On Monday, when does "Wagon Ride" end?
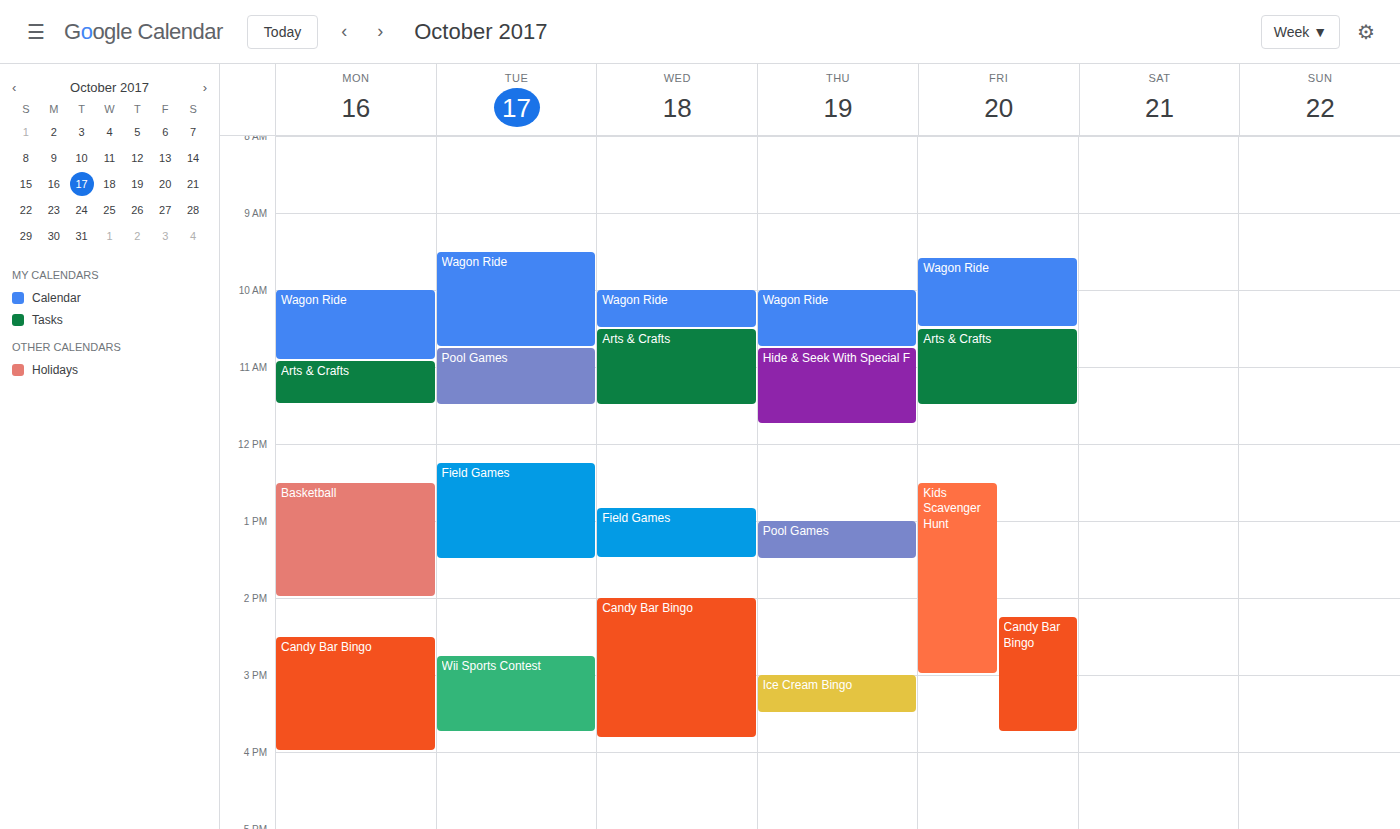
10:55 AM